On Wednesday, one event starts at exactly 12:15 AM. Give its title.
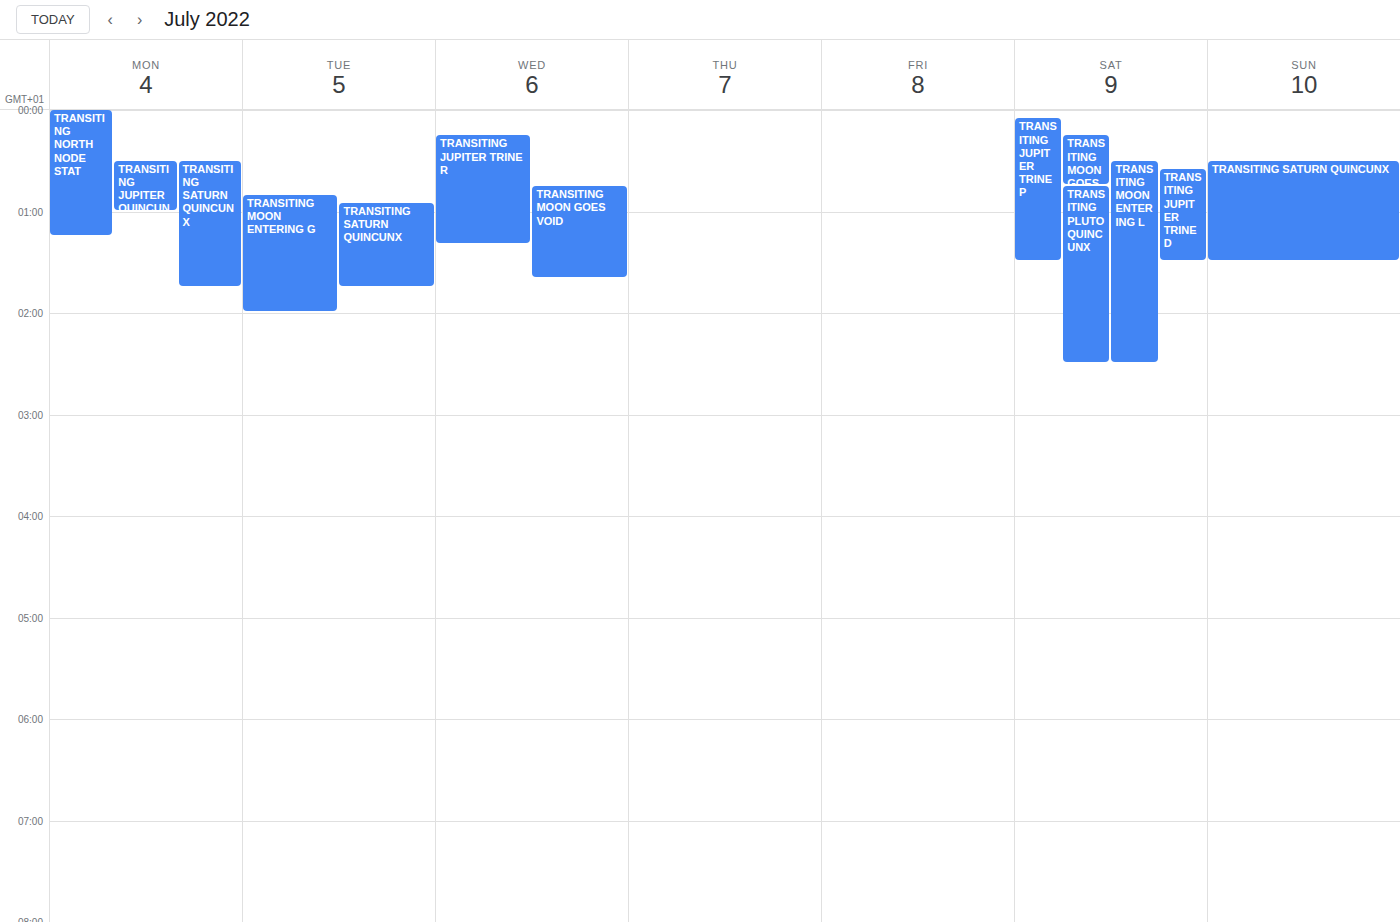
"TRANSITING JUPITER TRINE R"